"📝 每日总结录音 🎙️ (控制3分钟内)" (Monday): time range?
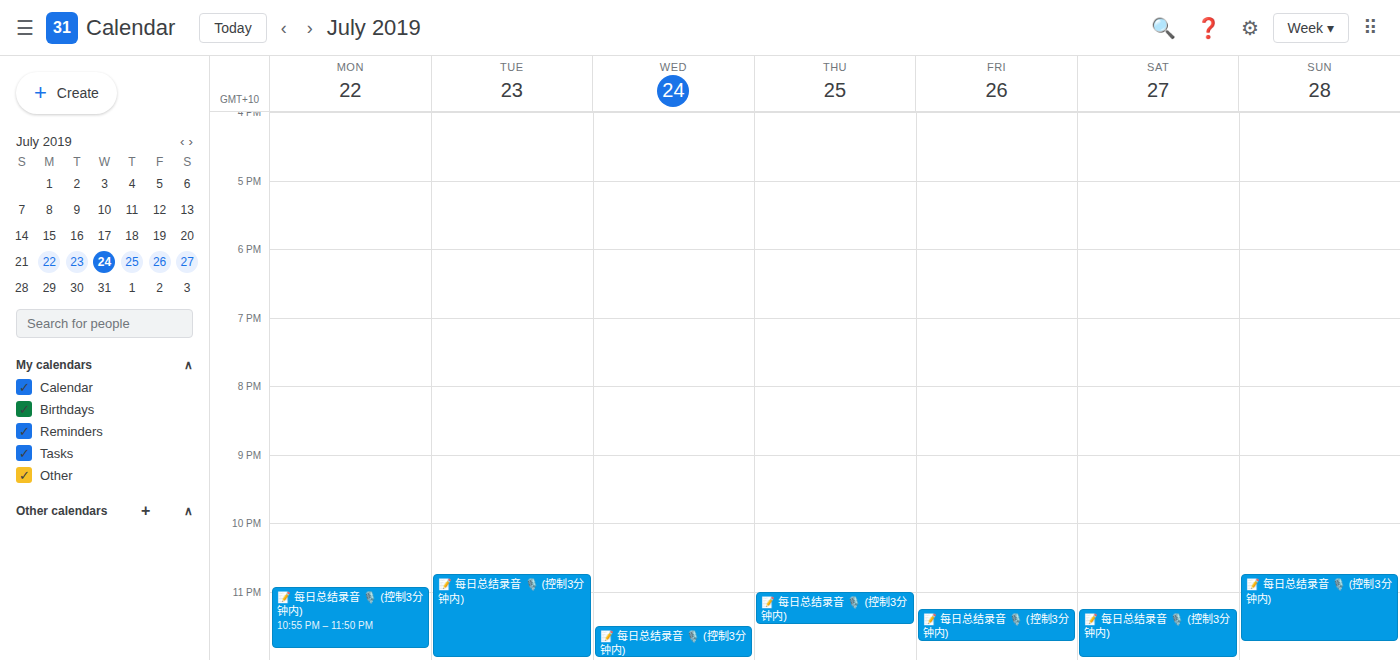
10:55 PM to 11:50 PM